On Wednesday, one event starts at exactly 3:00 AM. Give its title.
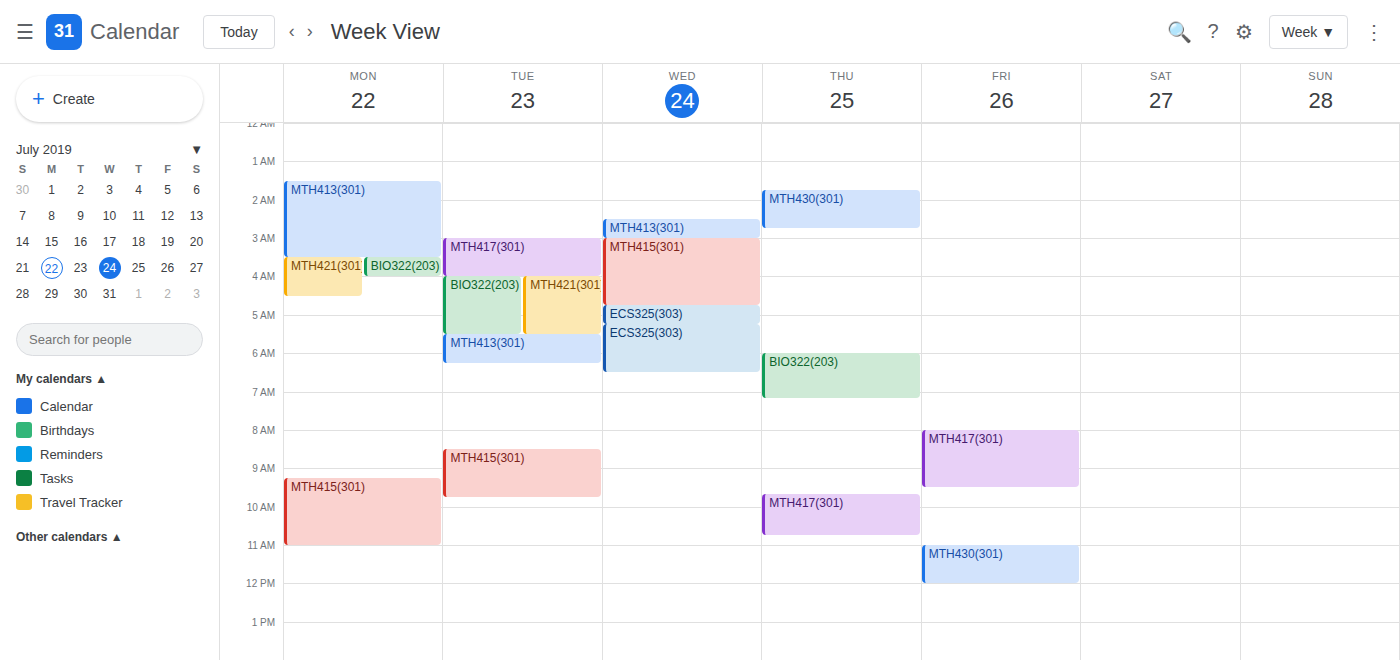
"MTH415(301)"